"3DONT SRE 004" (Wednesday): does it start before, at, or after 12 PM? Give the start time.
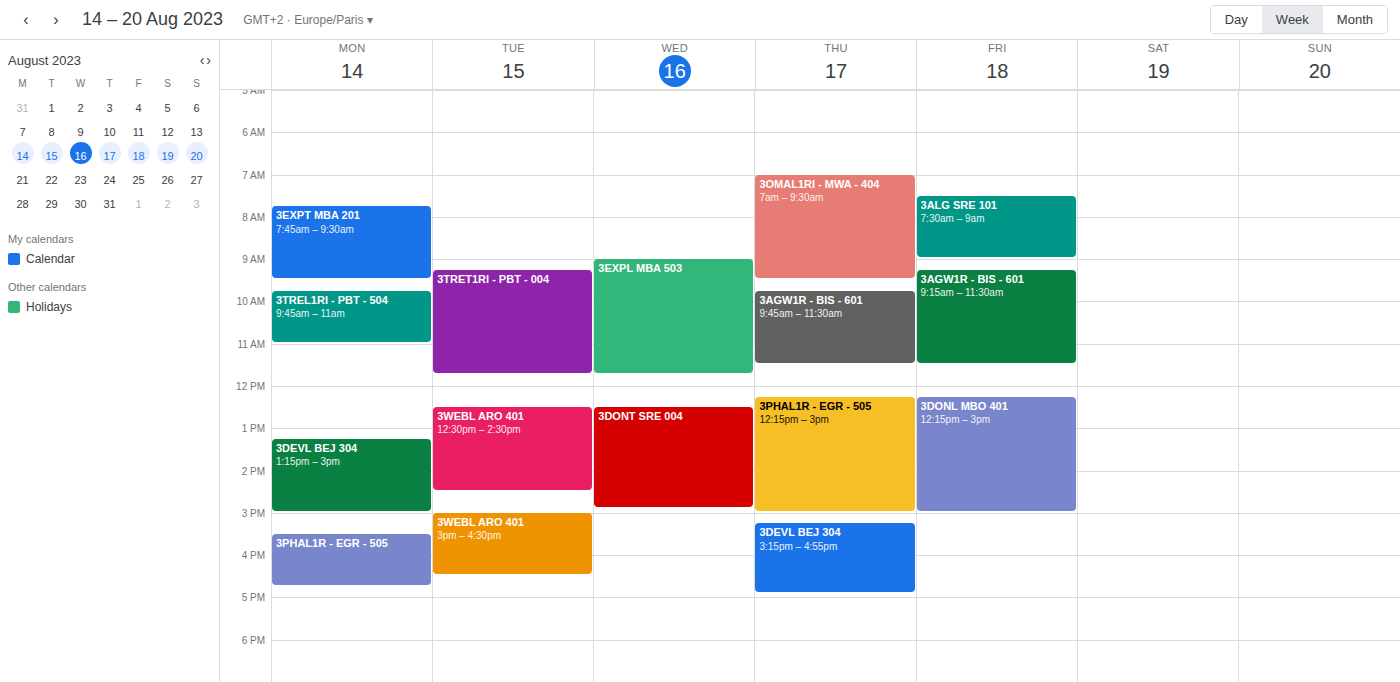
12:30 PM -- after 12 PM, 30 minutes below the 12 PM line.